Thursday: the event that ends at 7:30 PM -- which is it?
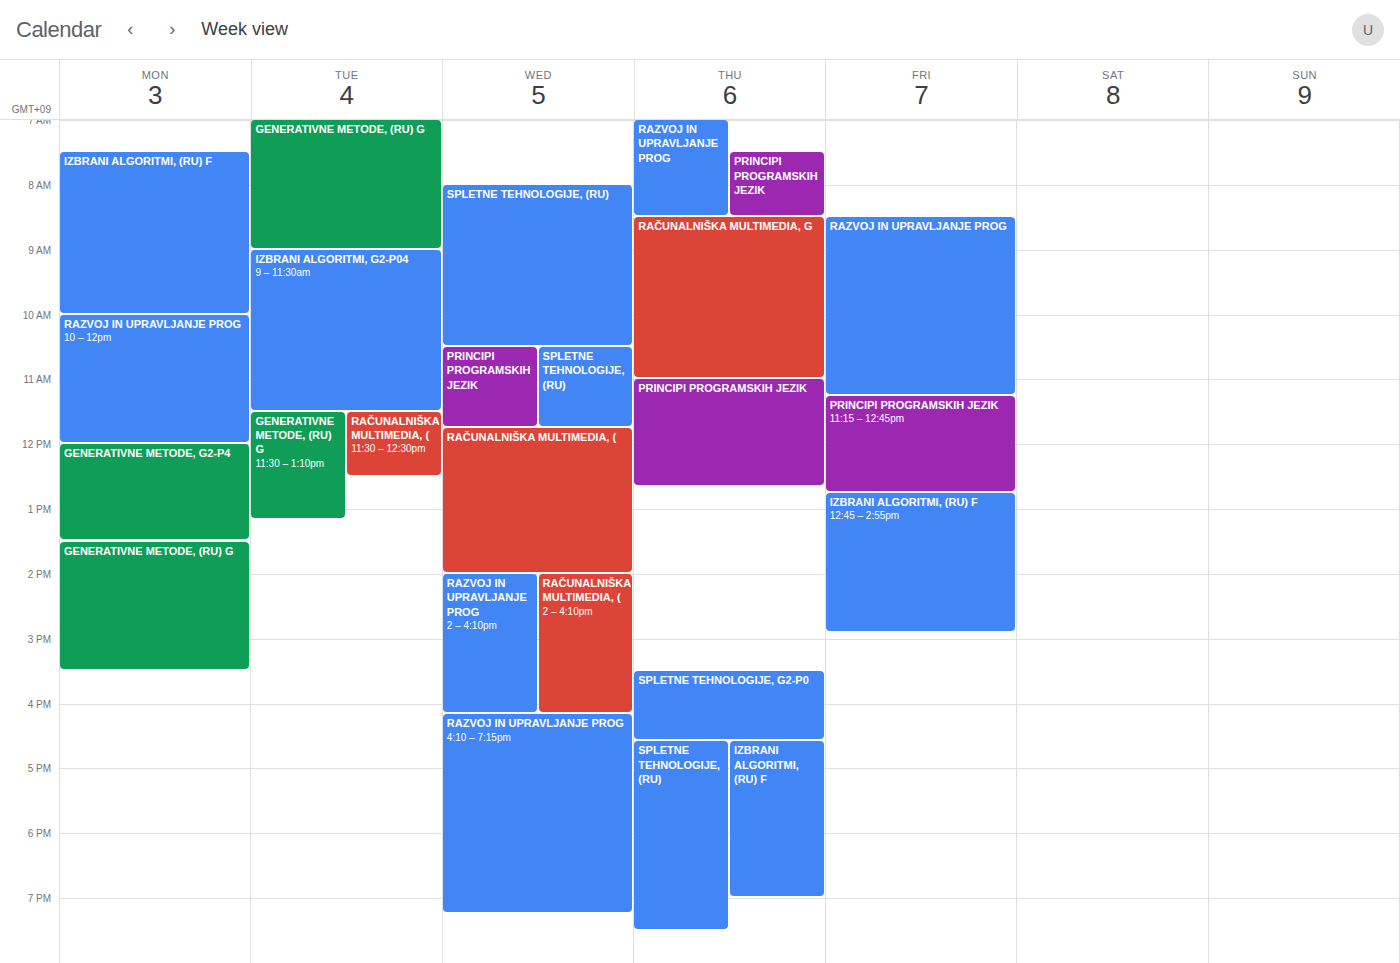
"SPLETNE TEHNOLOGIJE, (RU)"